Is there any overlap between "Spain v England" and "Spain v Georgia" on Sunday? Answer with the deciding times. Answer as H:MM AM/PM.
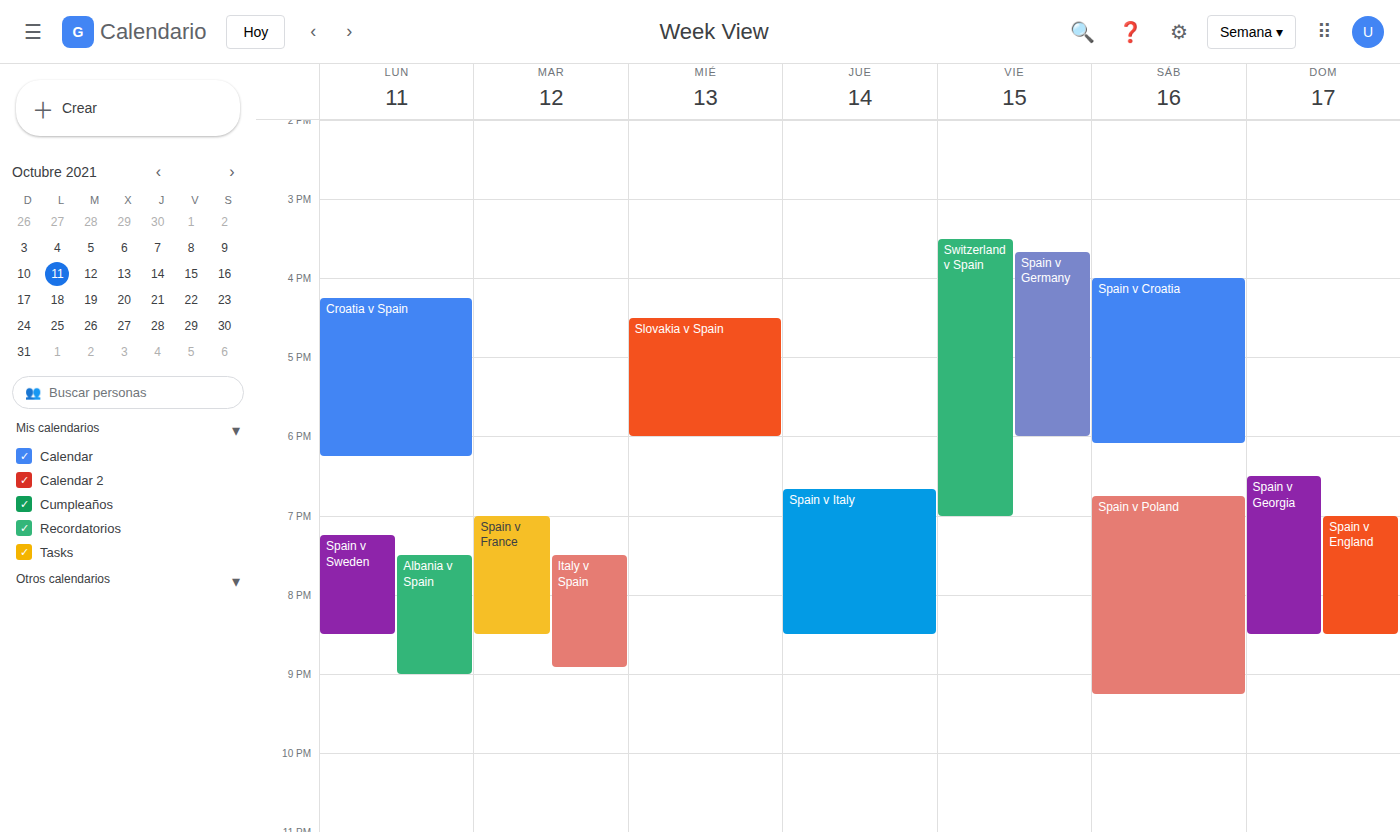
"Spain v England" runs 7:00 PM to 8:30 PM, inside "Spain v Georgia" -- they overlap.